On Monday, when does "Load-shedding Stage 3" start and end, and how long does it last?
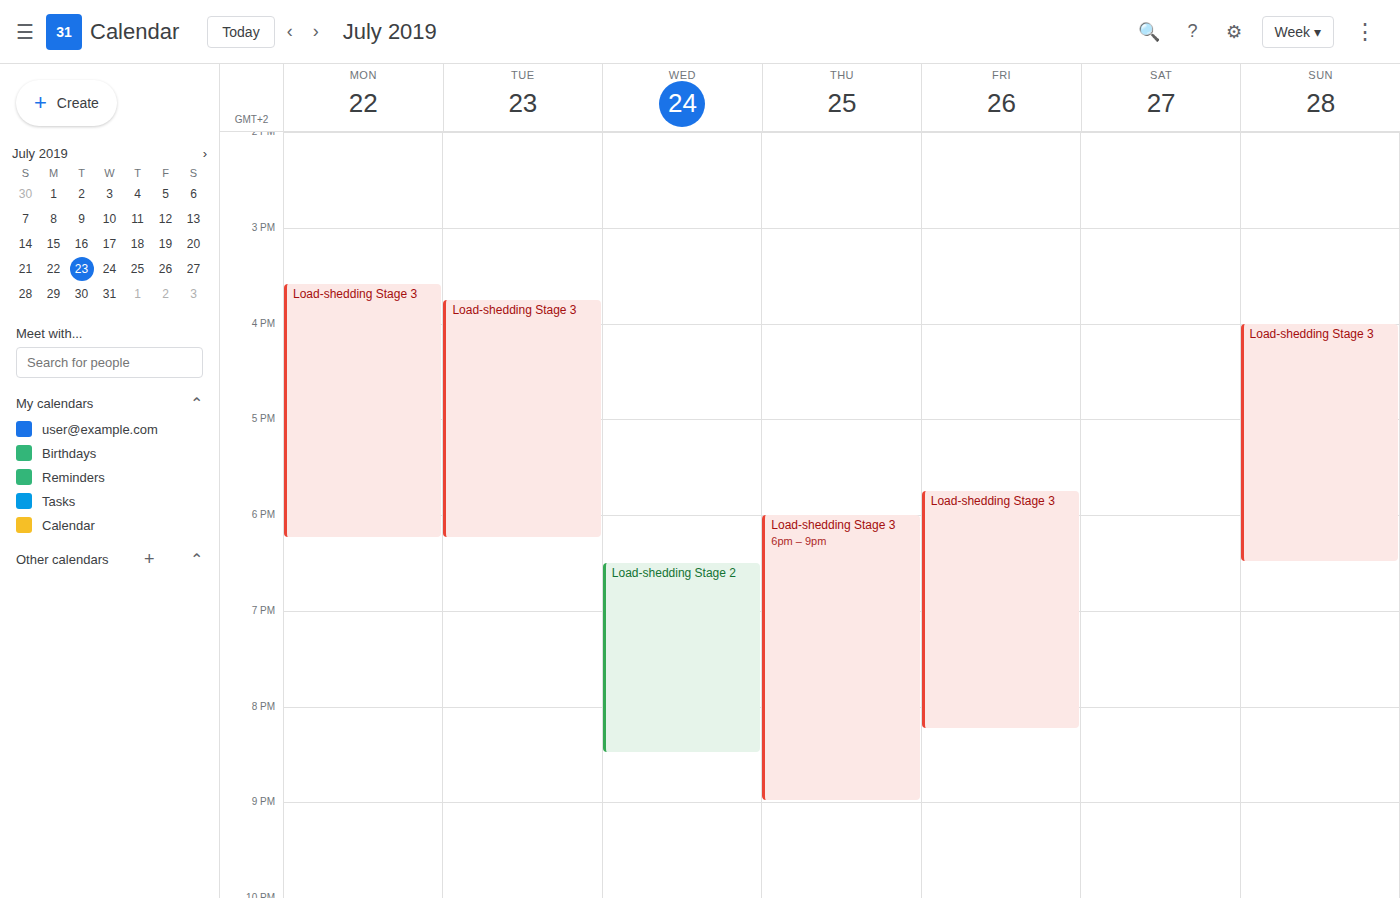
3:35 PM to 6:15 PM, 2 hours 40 minutes